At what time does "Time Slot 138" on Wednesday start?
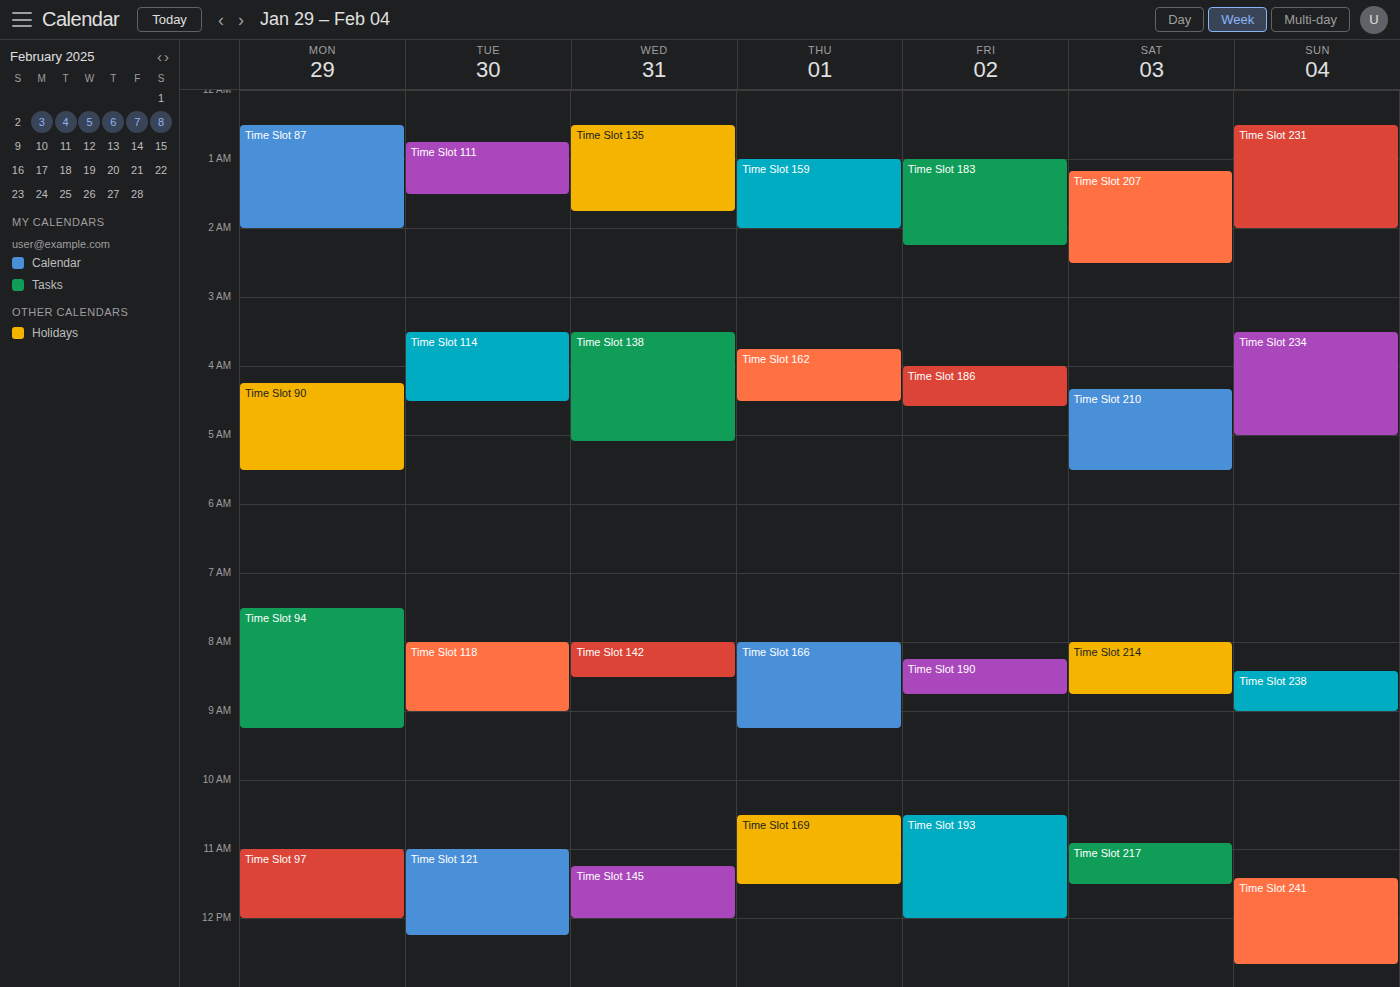
3:30 AM